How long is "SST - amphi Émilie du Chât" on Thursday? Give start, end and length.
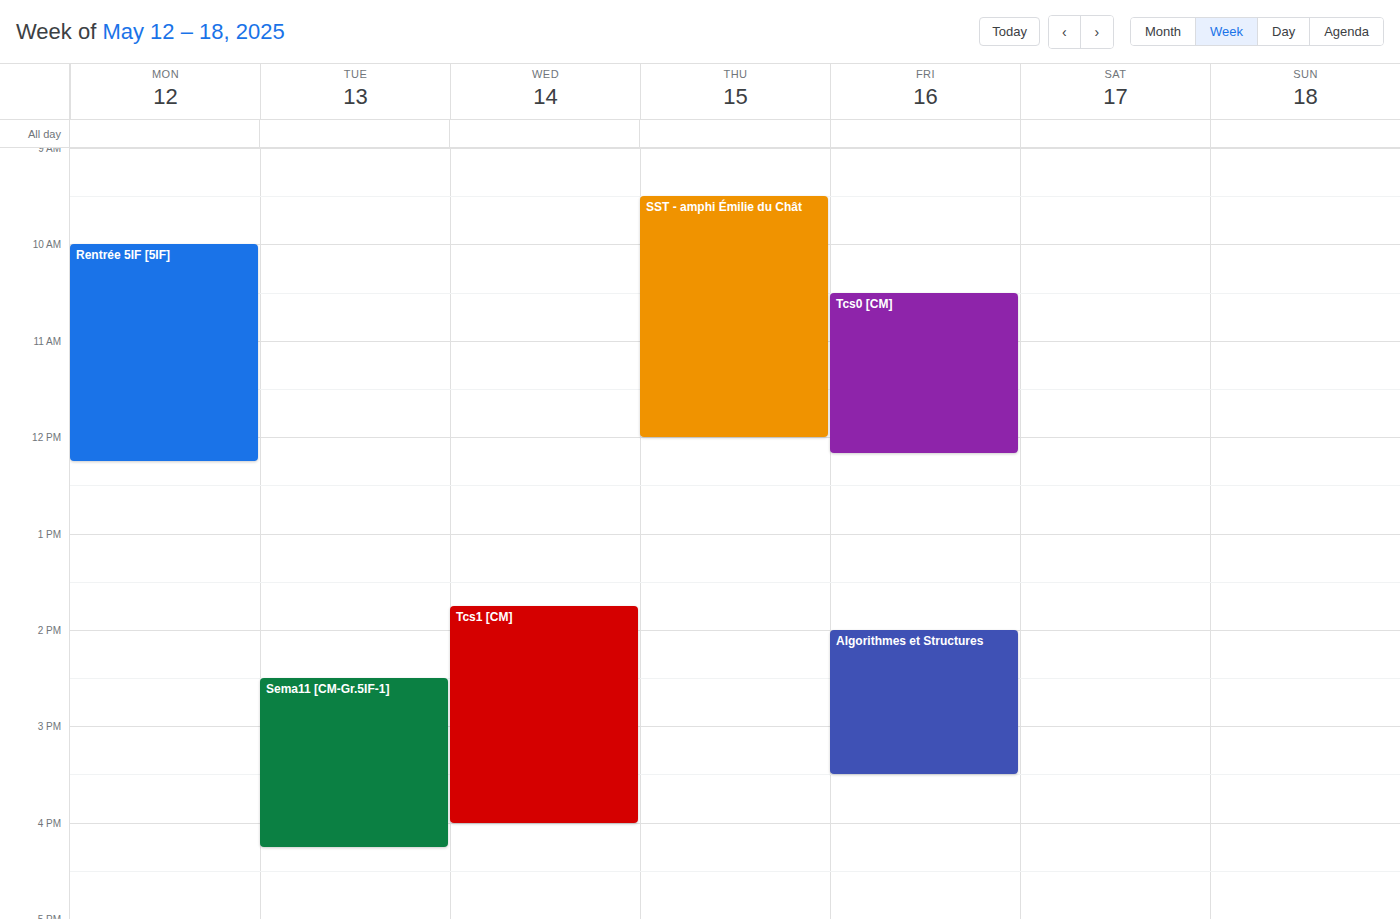
09:30 to 12:00, 2 hours 30 minutes